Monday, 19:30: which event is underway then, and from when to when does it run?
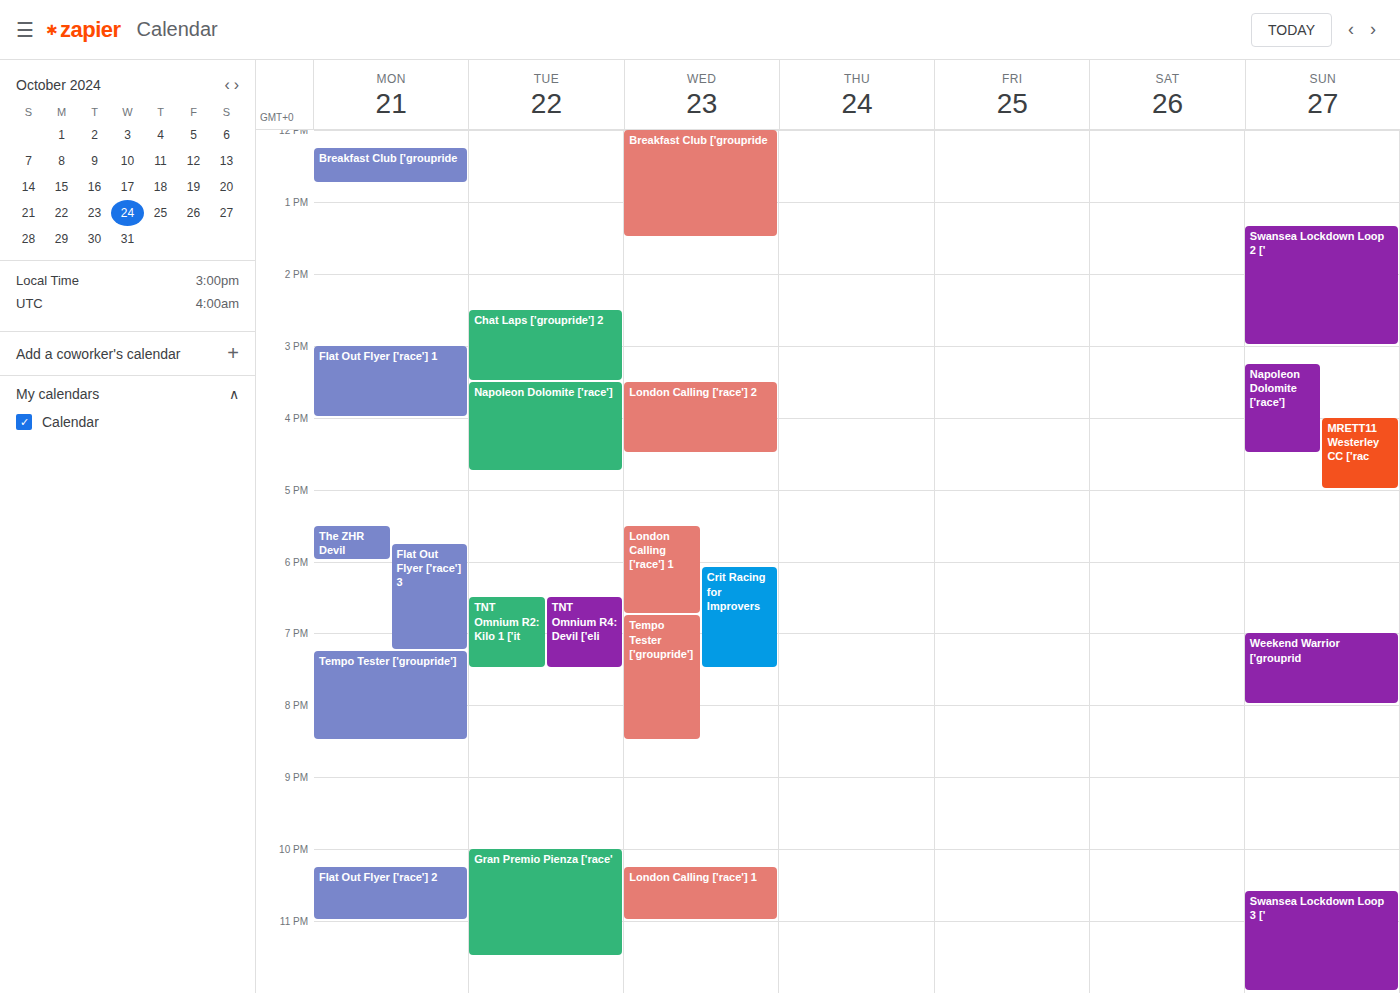
"Tempo Tester ['groupride']", 19:15 to 20:30